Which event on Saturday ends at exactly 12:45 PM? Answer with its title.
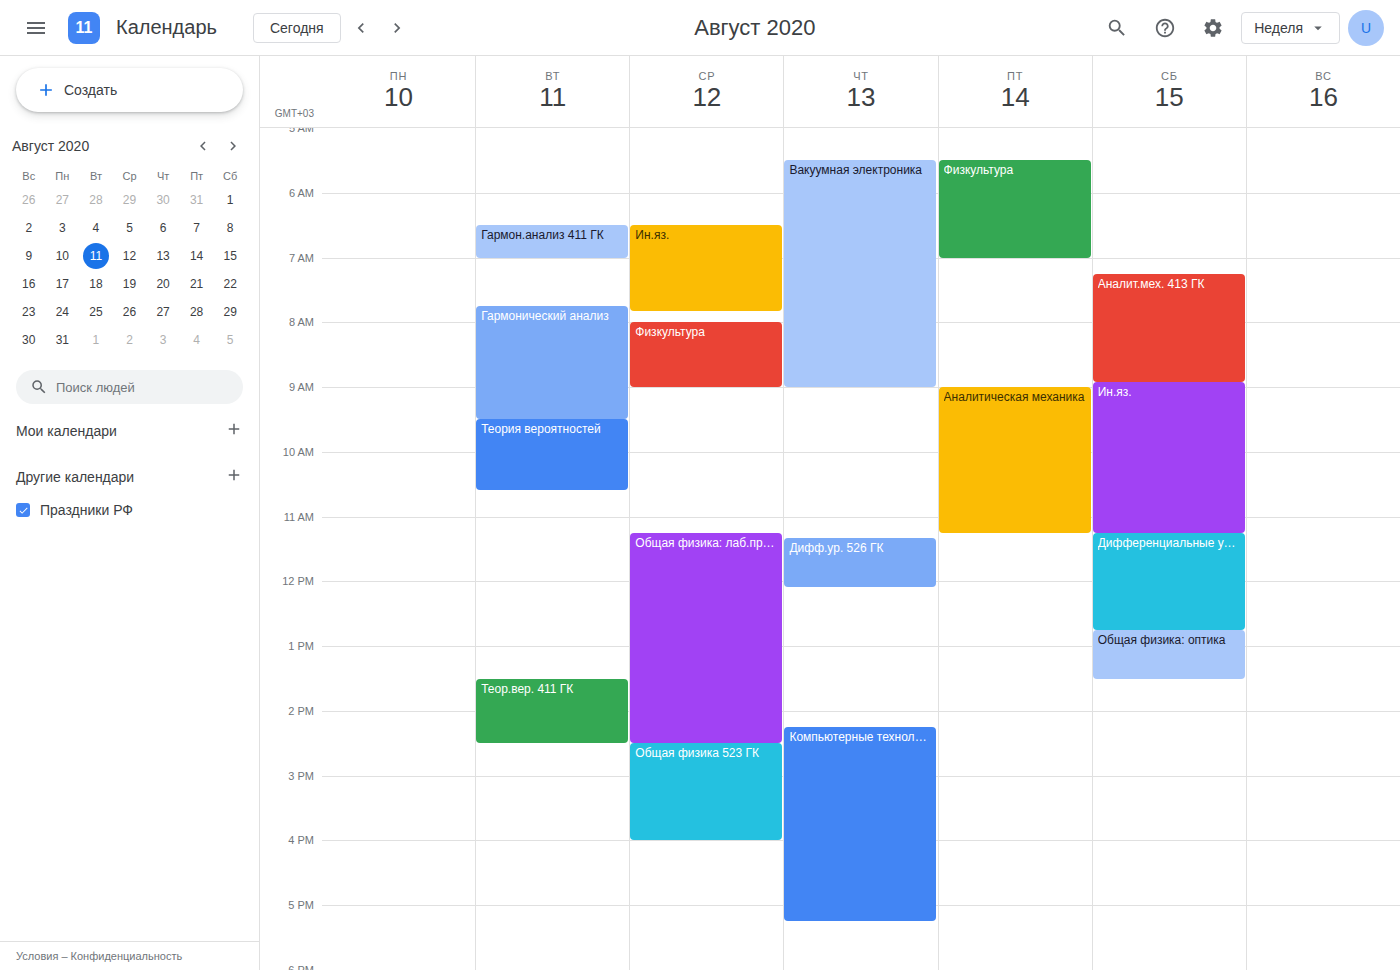
"Дифференциальные уравнения"